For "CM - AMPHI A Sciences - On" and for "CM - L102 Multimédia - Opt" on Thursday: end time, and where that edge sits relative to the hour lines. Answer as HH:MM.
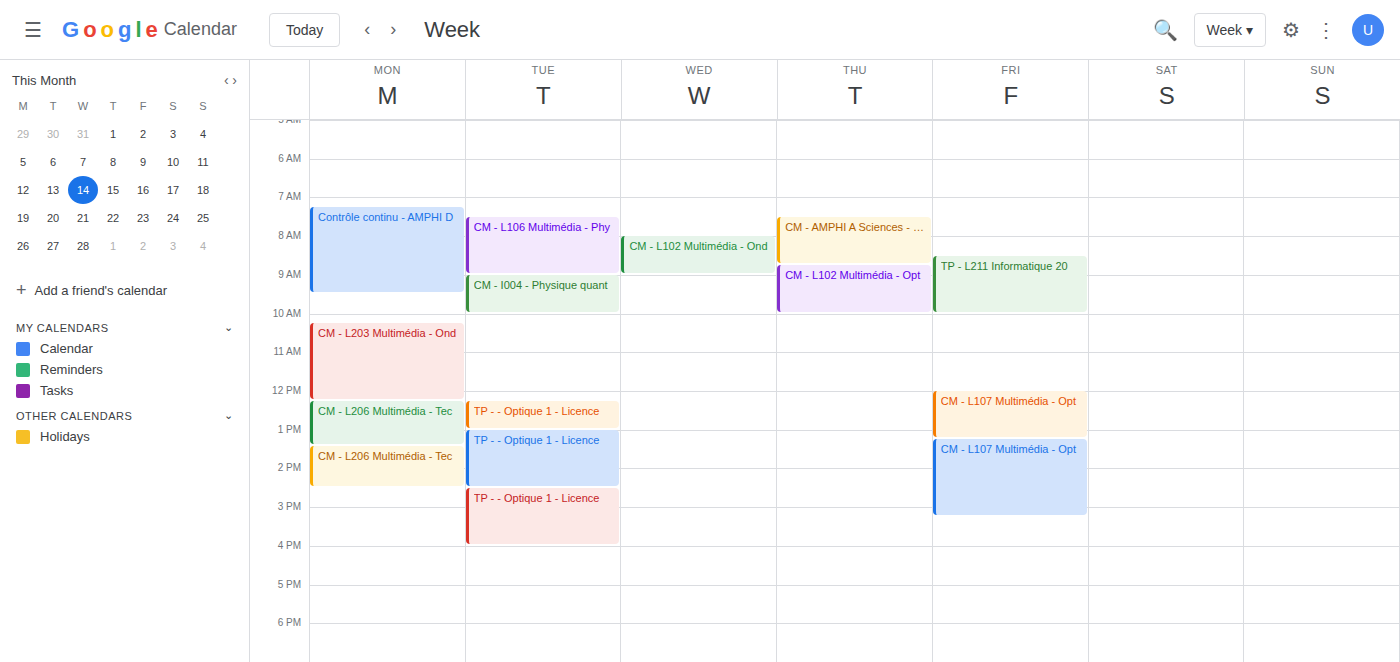
"CM - AMPHI A Sciences - On": 08:45, neither: three quarters of the way from the 08:00 line to the 09:00 line. "CM - L102 Multimédia - Opt": 10:00, exactly on the 10:00 line.